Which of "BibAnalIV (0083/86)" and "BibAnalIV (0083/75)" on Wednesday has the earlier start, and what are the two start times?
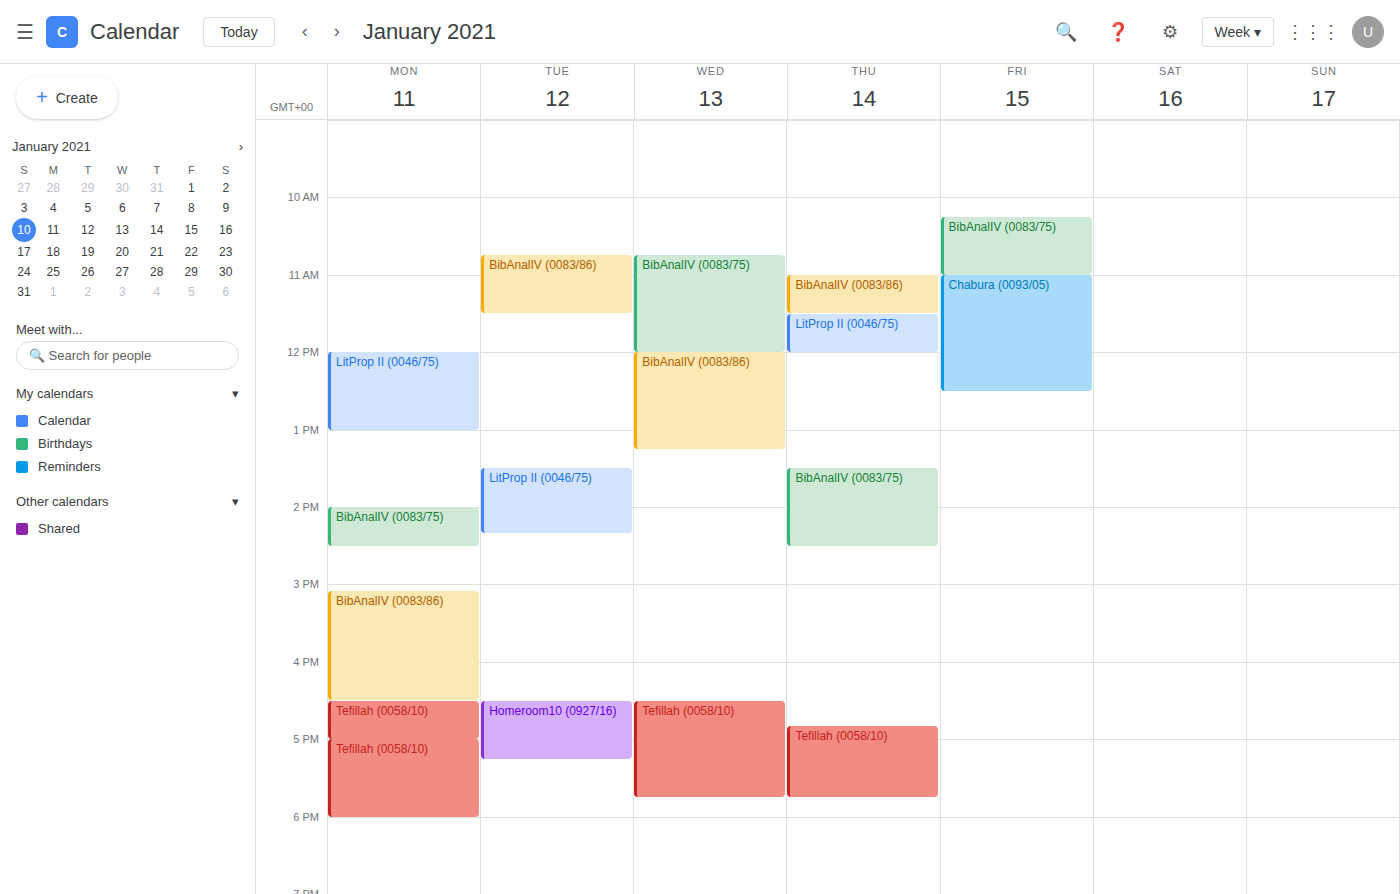
"BibAnalIV (0083/75)" 10:45; "BibAnalIV (0083/86)" 12:00.